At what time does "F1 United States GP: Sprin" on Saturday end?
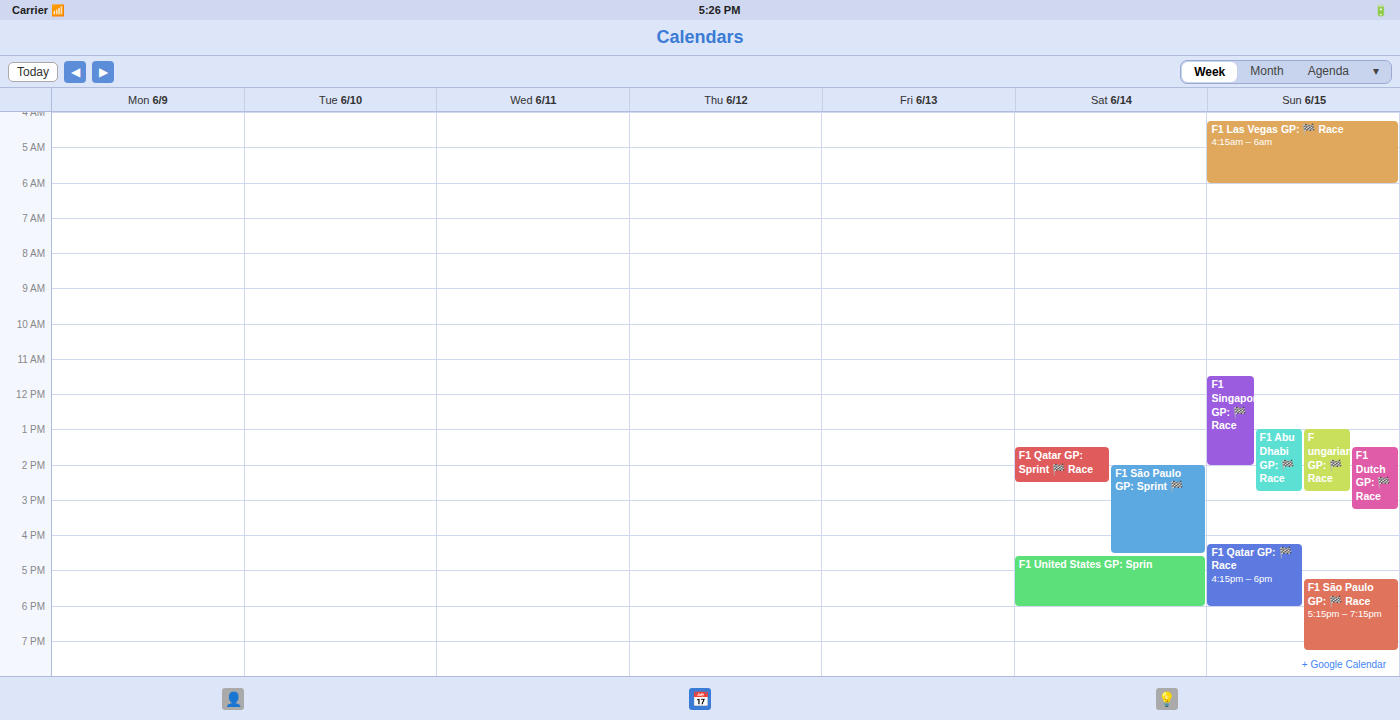
6:00 PM